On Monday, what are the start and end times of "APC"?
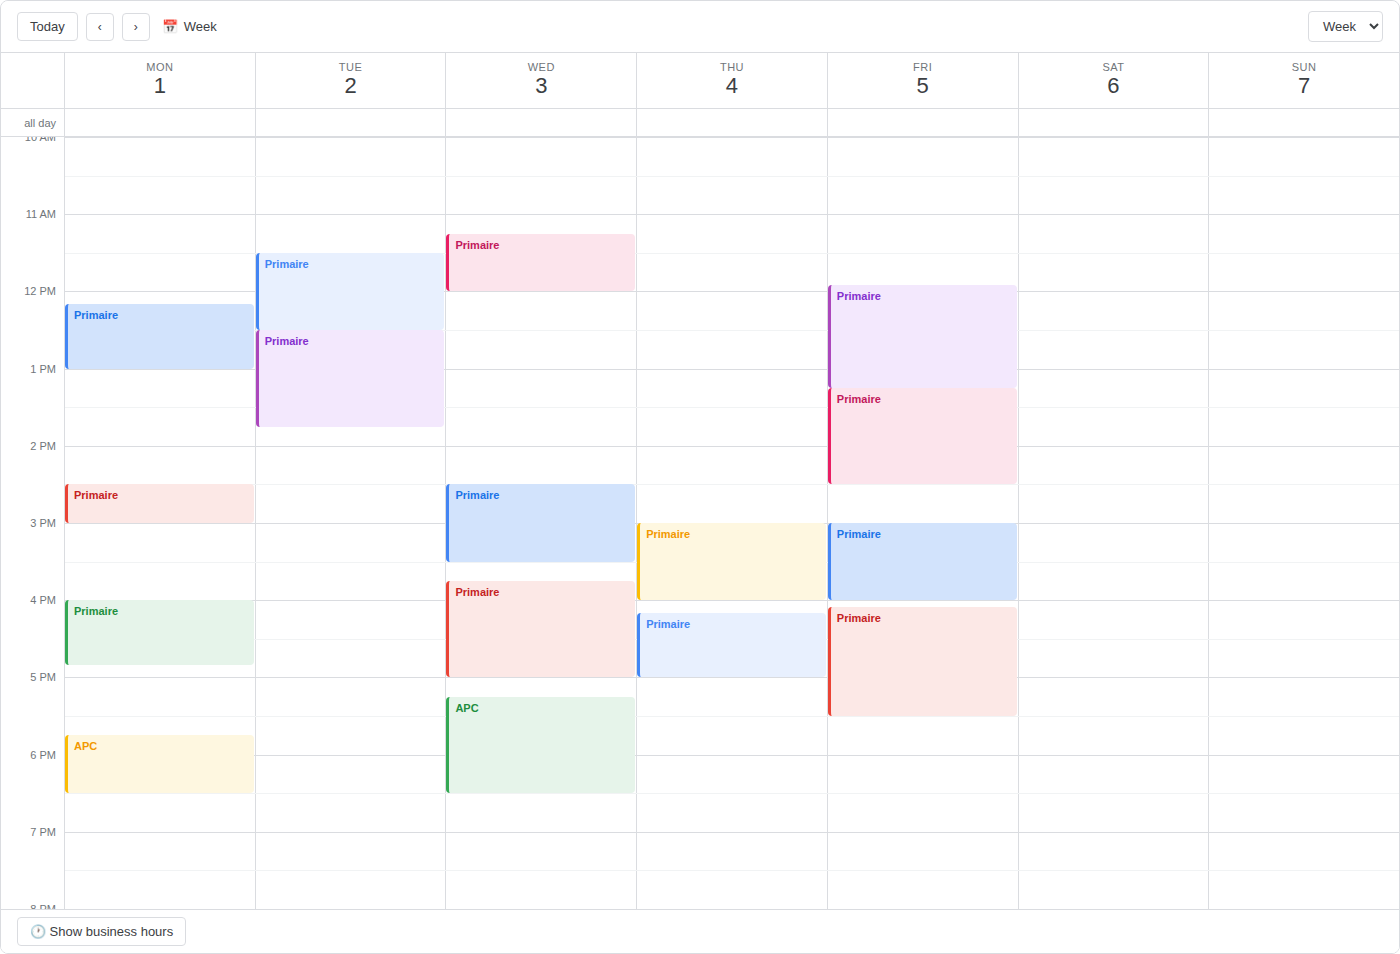
5:45 PM to 6:30 PM